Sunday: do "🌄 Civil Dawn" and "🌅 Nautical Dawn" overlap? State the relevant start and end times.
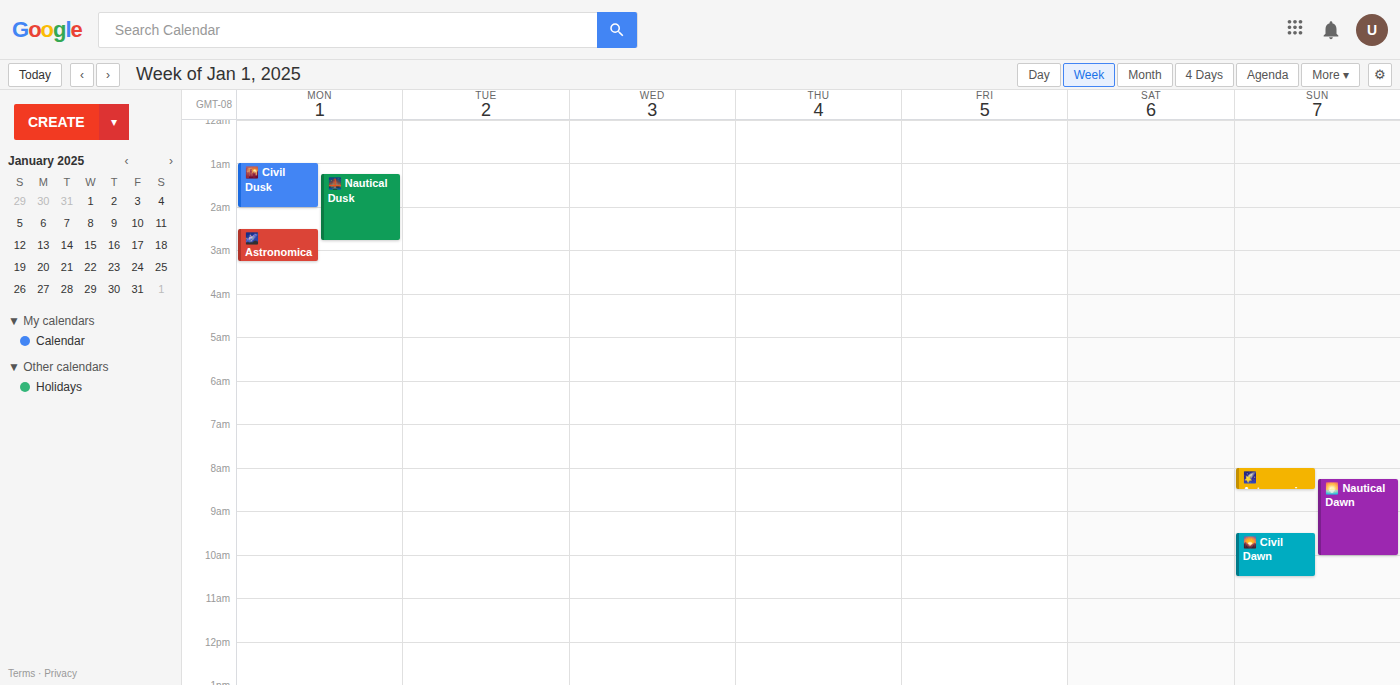
"🌄 Civil Dawn" starts at 9:30 AM, before "🌅 Nautical Dawn" ends at 10:00 AM -- they overlap.